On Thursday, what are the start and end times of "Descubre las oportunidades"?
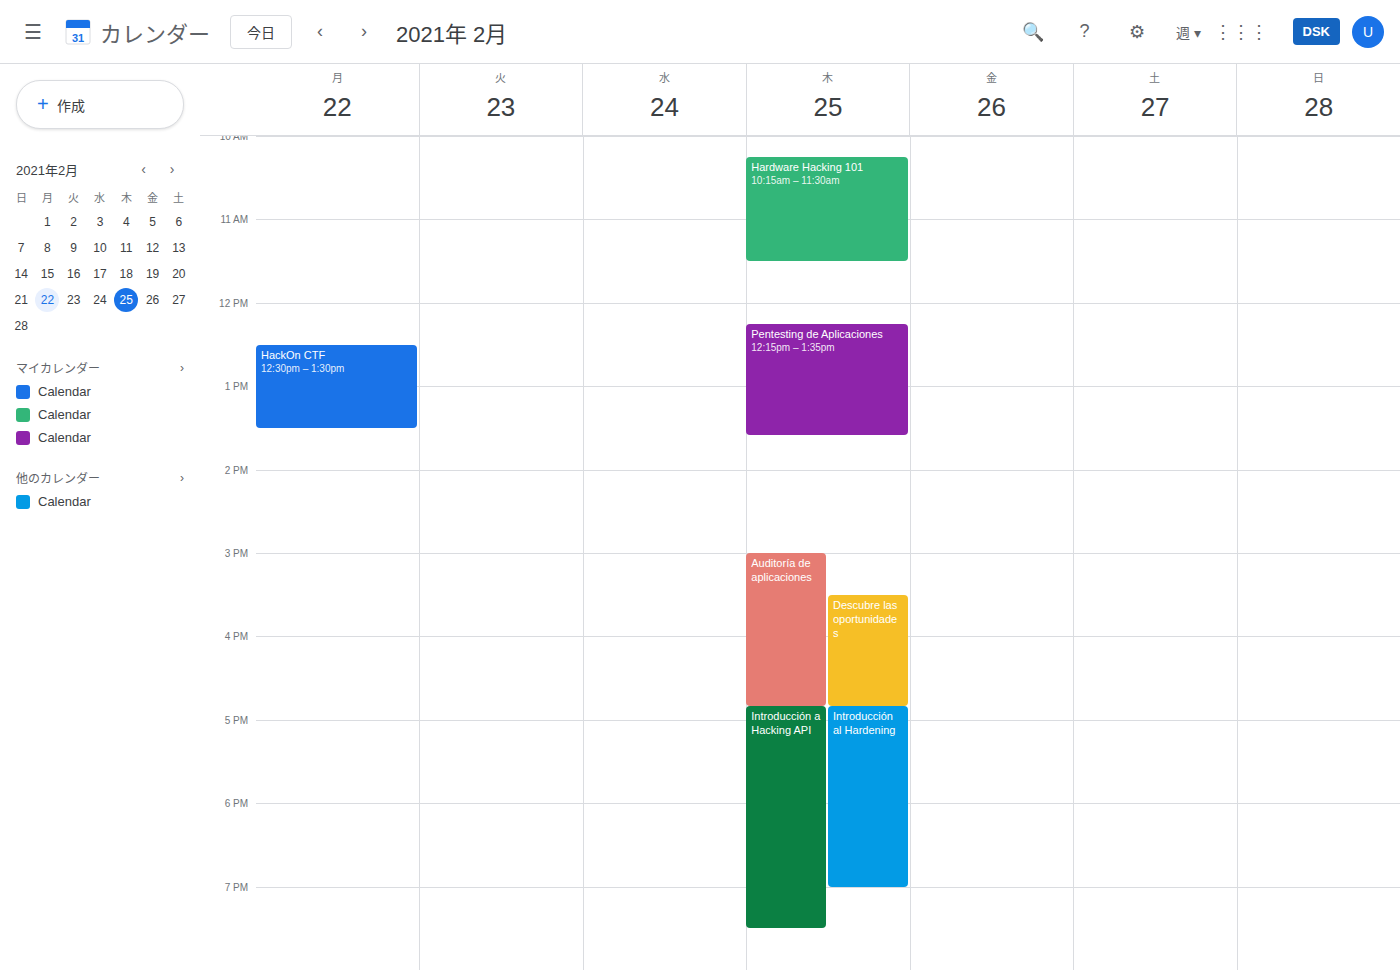
15:30 to 16:50